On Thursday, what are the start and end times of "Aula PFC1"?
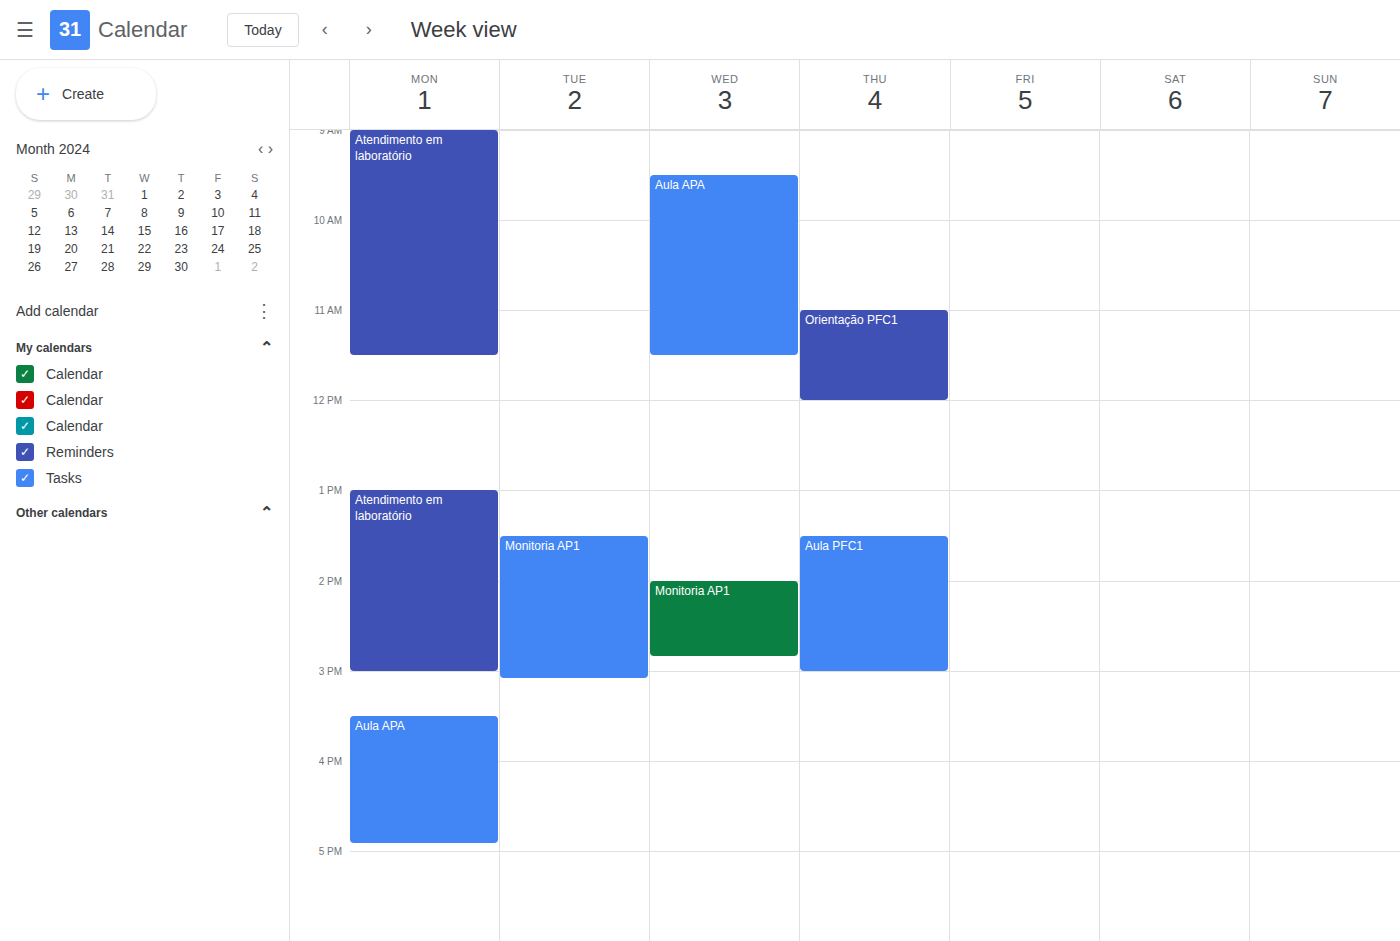
13:30 to 15:00